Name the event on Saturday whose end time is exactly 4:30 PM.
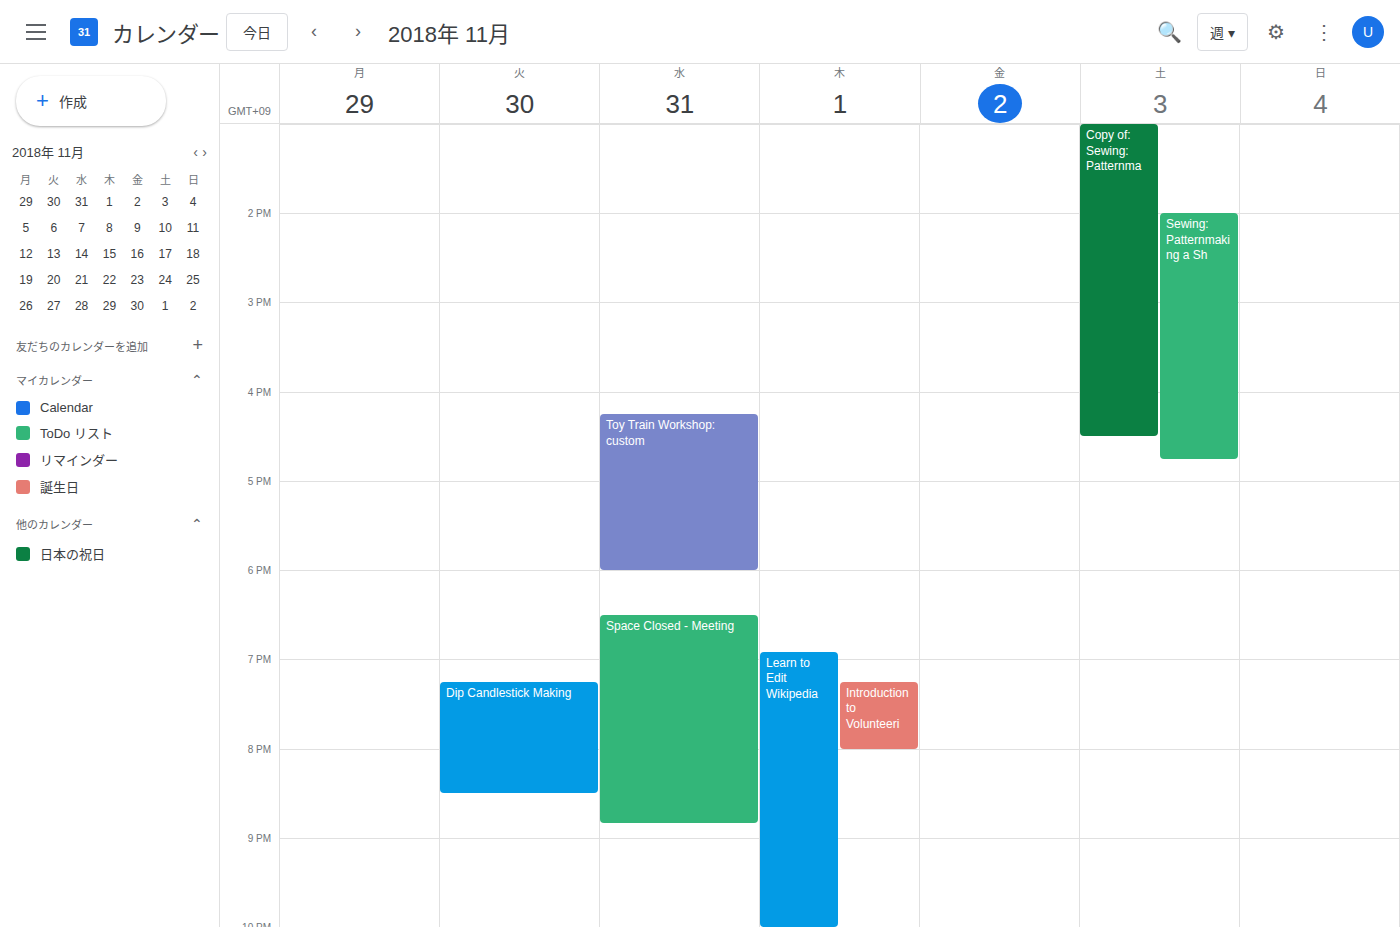
"Copy of: Sewing: Patternma"